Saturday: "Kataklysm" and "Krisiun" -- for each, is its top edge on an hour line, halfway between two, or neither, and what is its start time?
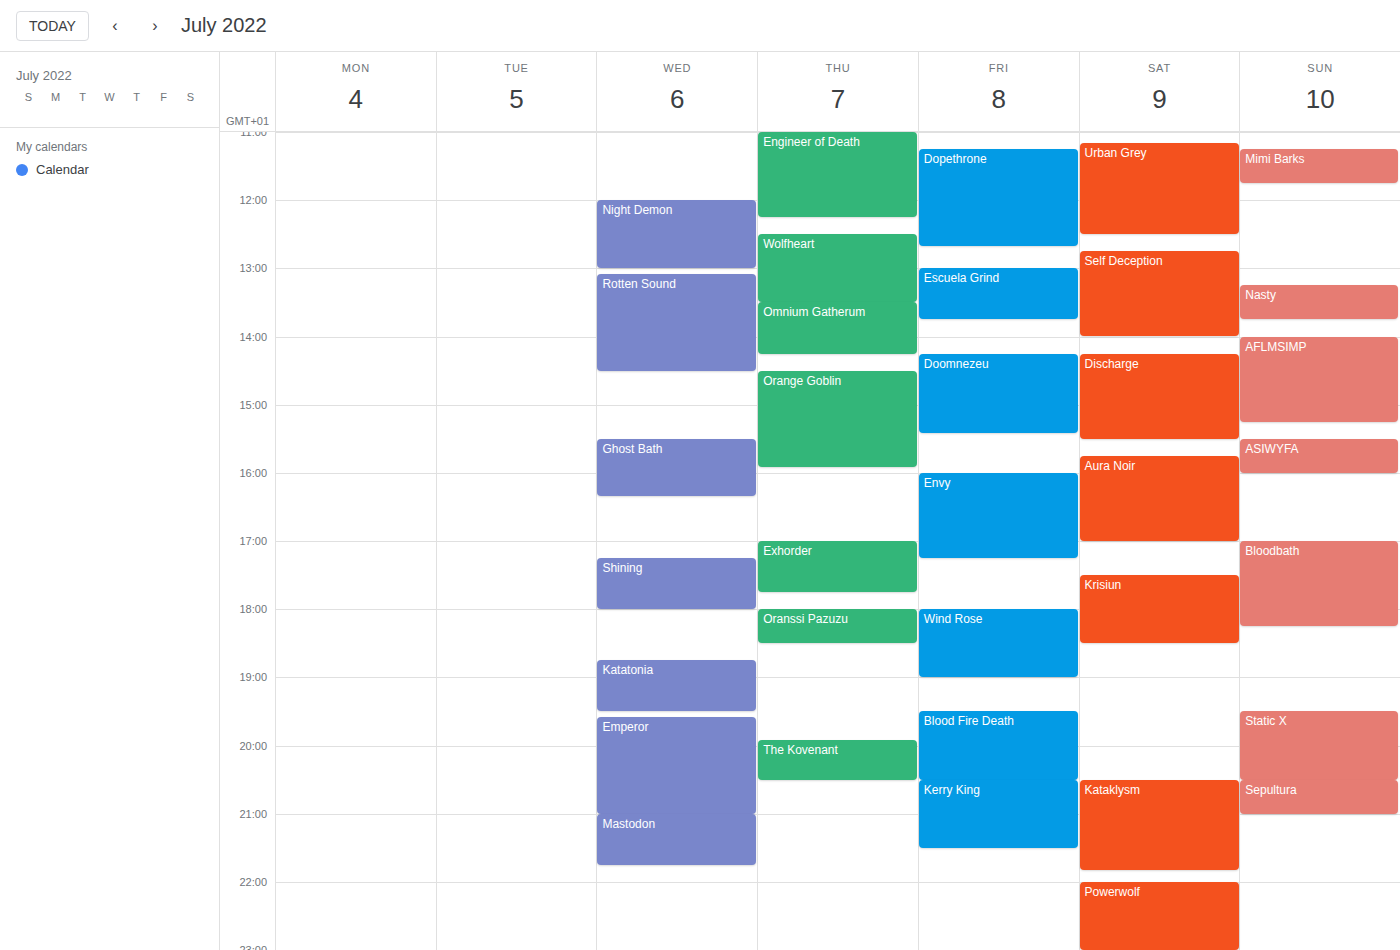
"Kataklysm": 8:30 PM, halfway between the 8 PM and 9 PM lines. "Krisiun": 5:30 PM, halfway between the 5 PM and 6 PM lines.